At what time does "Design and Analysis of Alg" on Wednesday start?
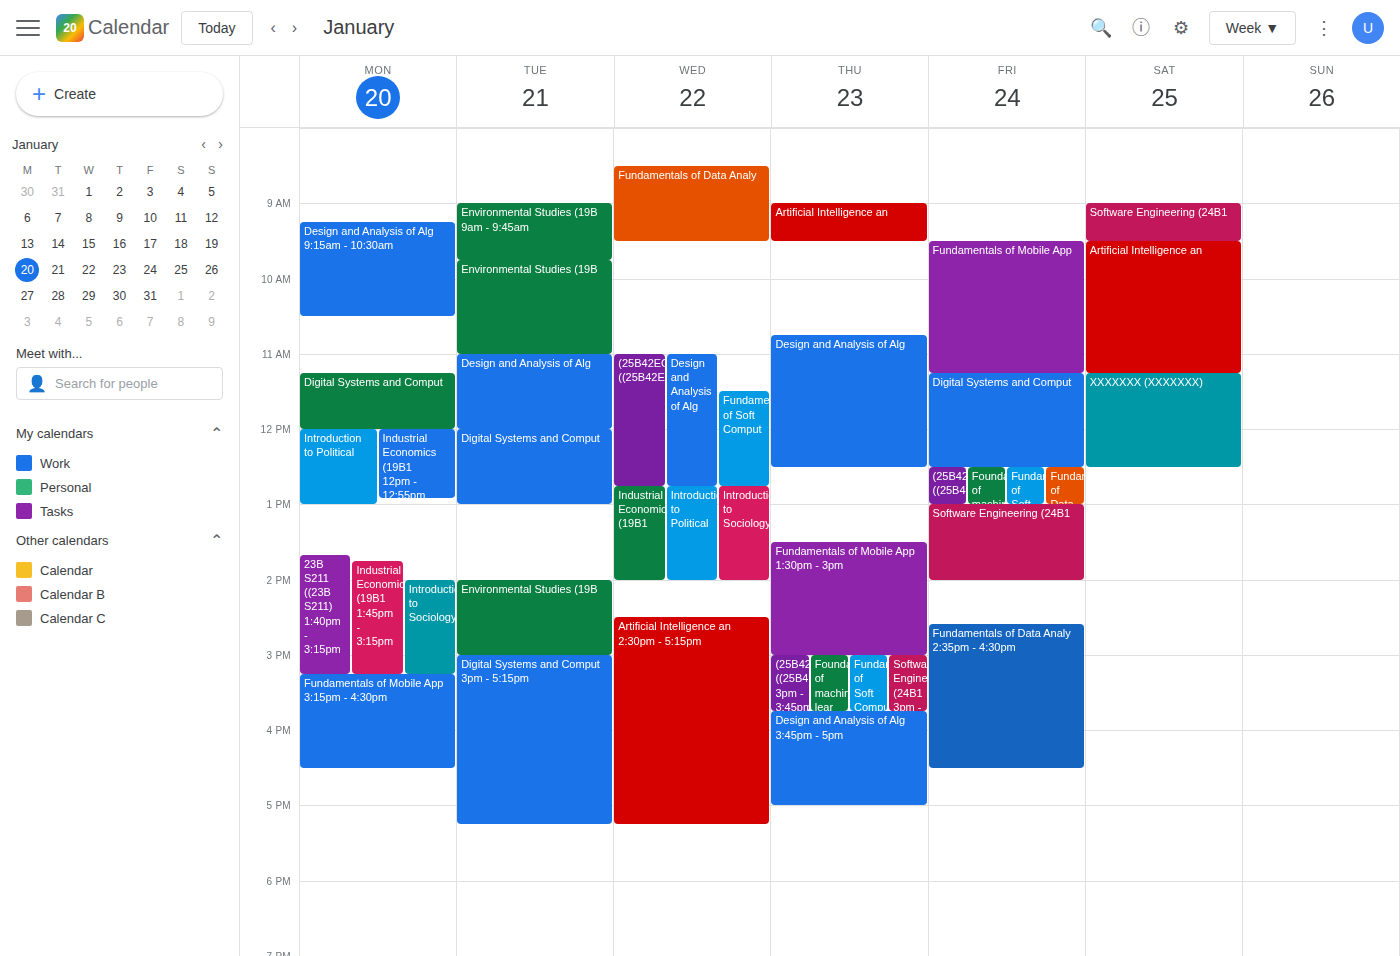
11:00